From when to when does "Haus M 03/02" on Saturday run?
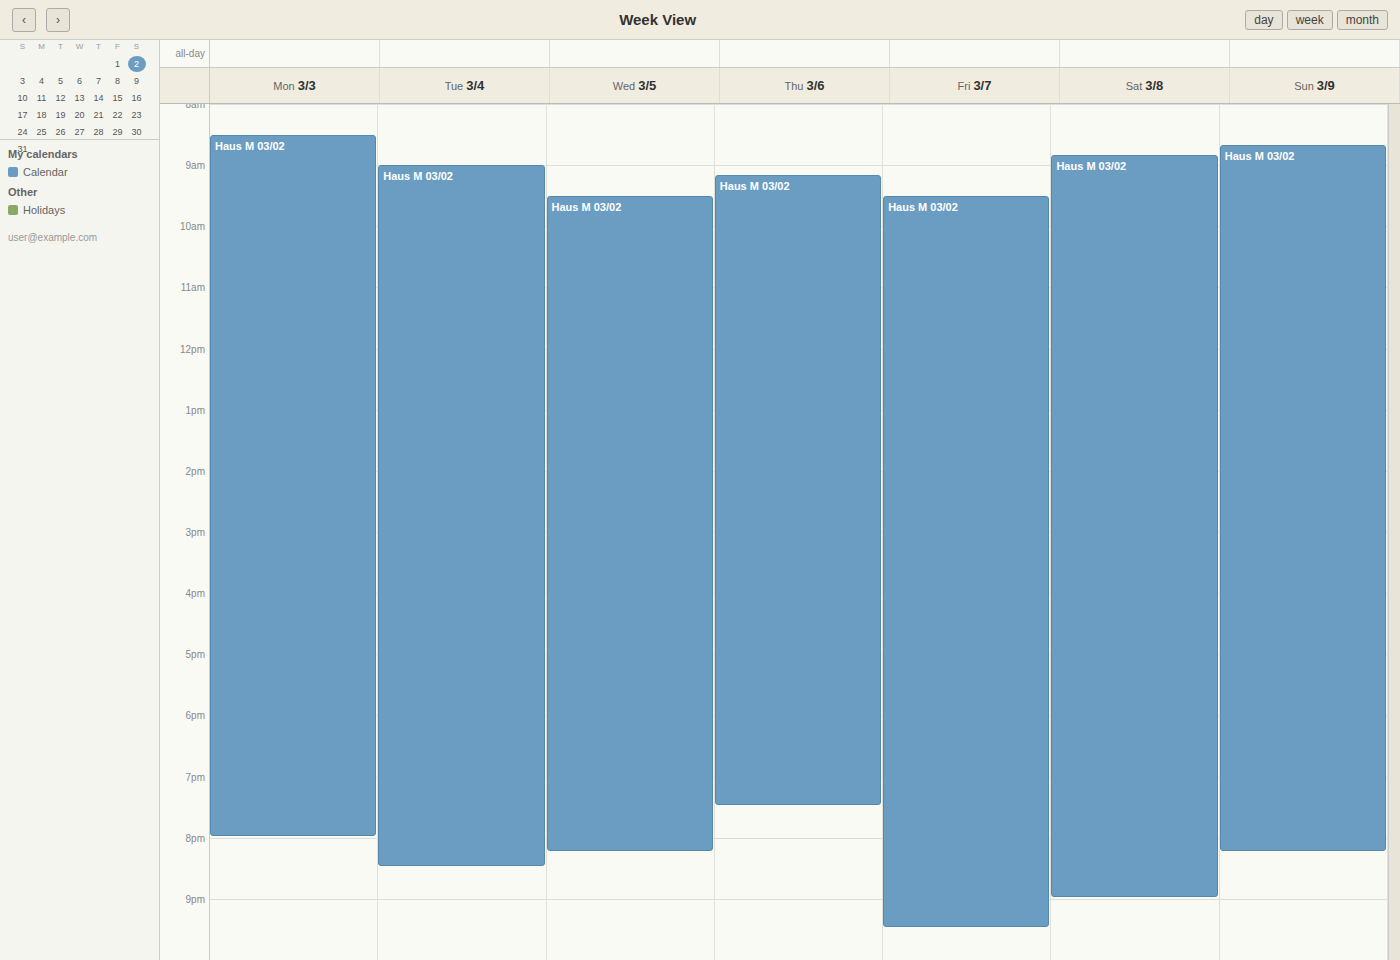
8:50 AM to 9:00 PM